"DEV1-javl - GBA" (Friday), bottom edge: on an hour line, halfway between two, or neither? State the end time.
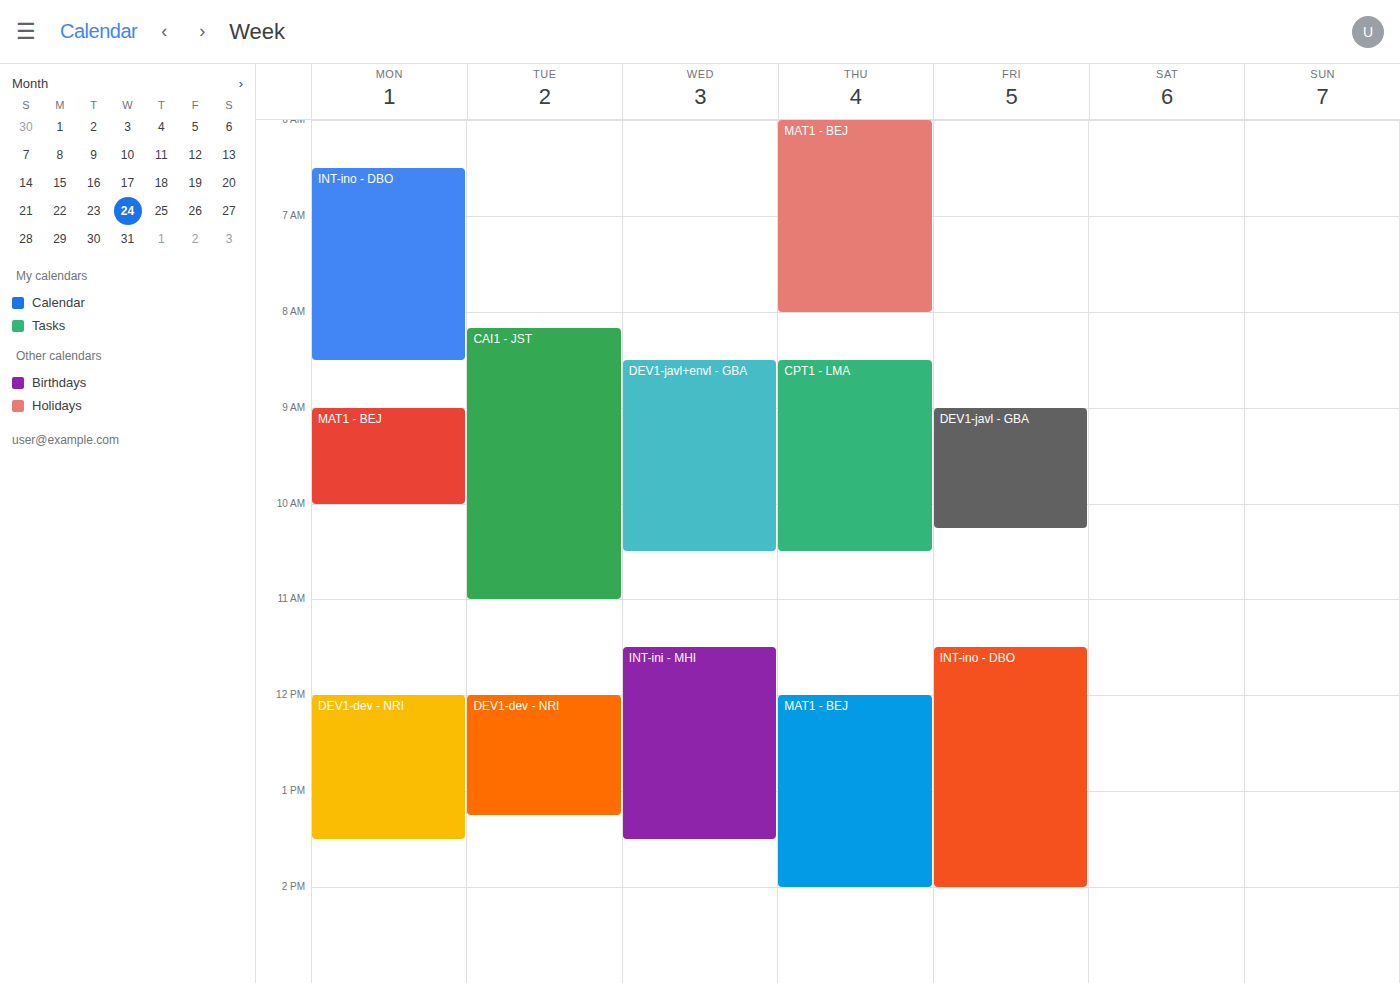
10:15 AM -- neither: a quarter of the way from the 10 AM line to the 11 AM line.